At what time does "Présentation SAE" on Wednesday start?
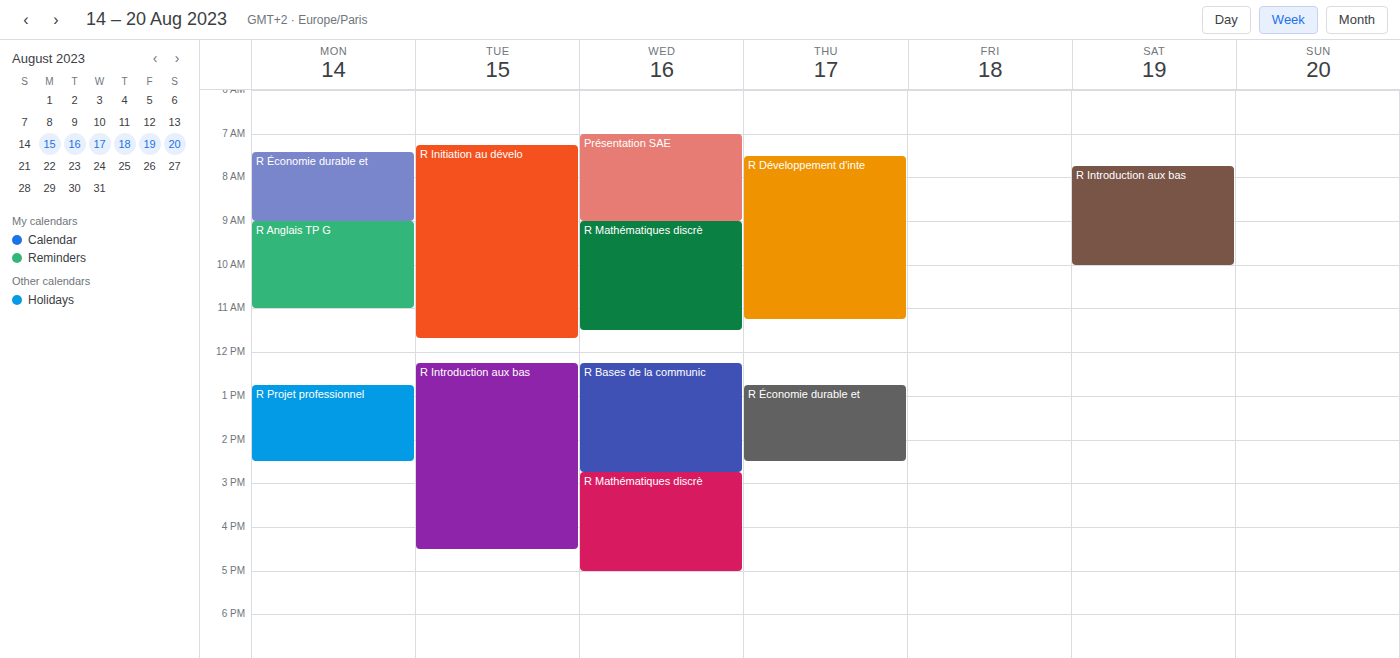
7:00 AM